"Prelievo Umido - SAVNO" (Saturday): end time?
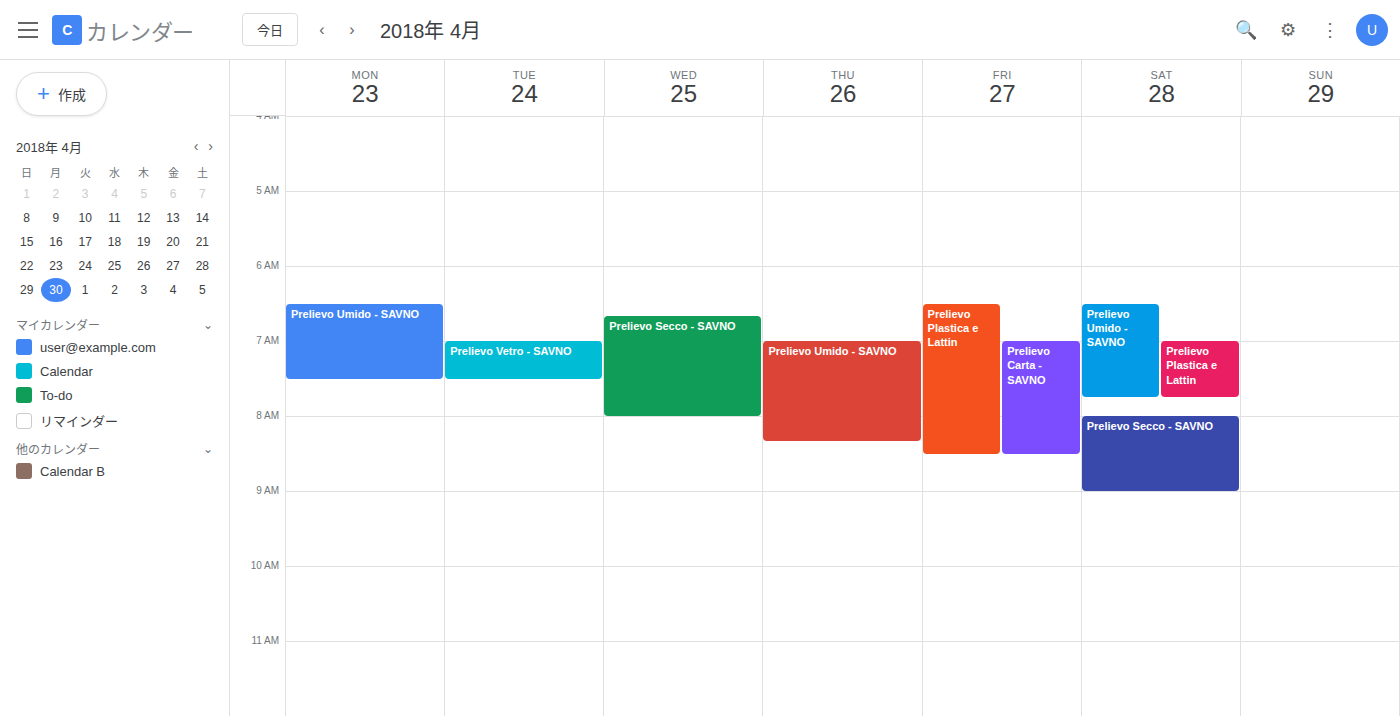
7:45 AM